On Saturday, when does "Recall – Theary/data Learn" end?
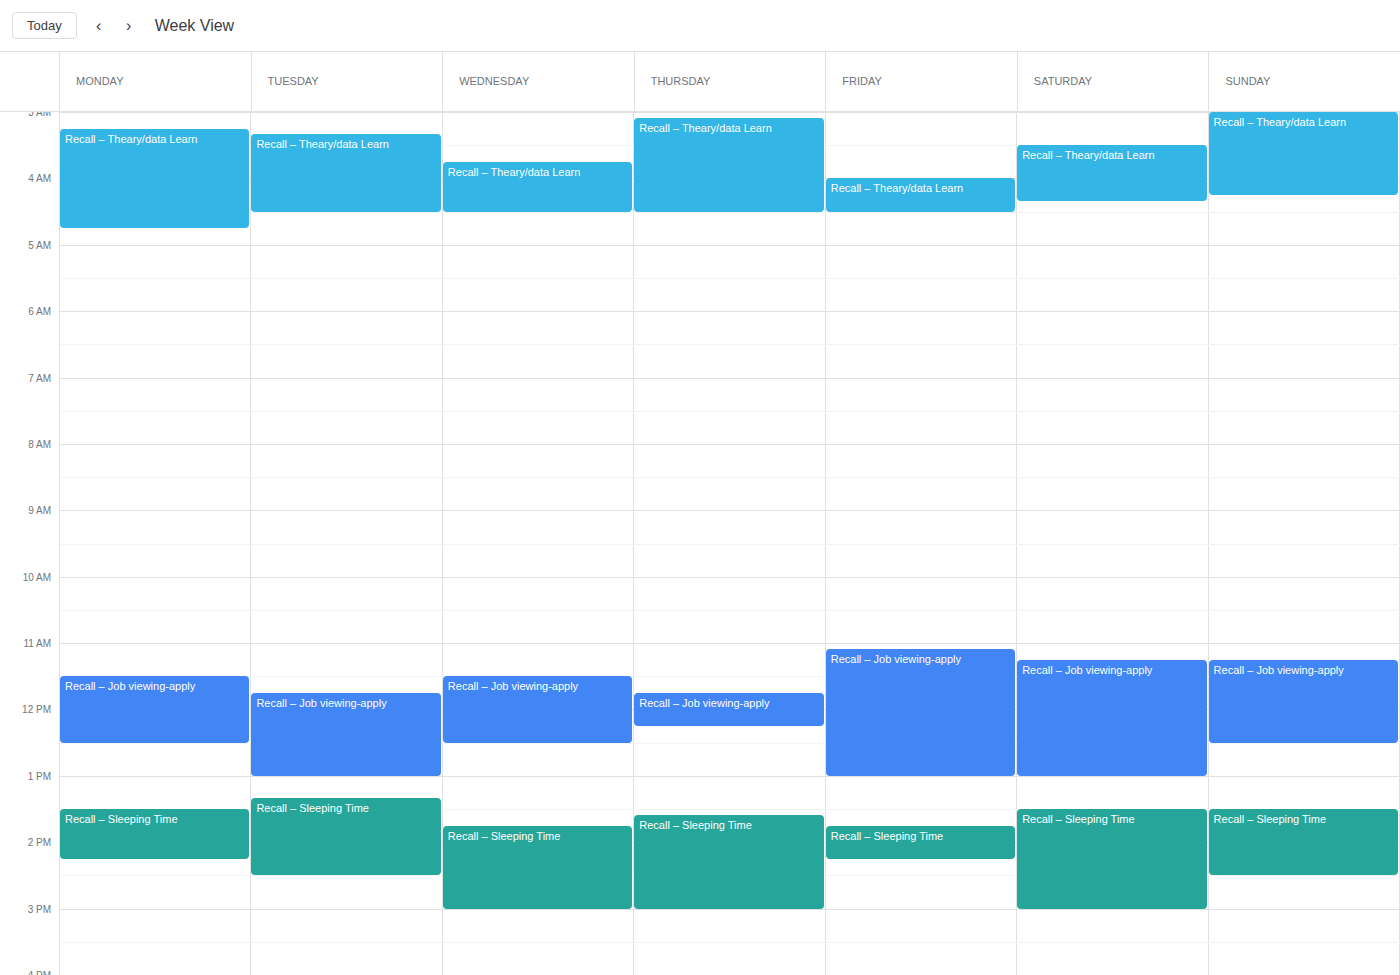
04:20